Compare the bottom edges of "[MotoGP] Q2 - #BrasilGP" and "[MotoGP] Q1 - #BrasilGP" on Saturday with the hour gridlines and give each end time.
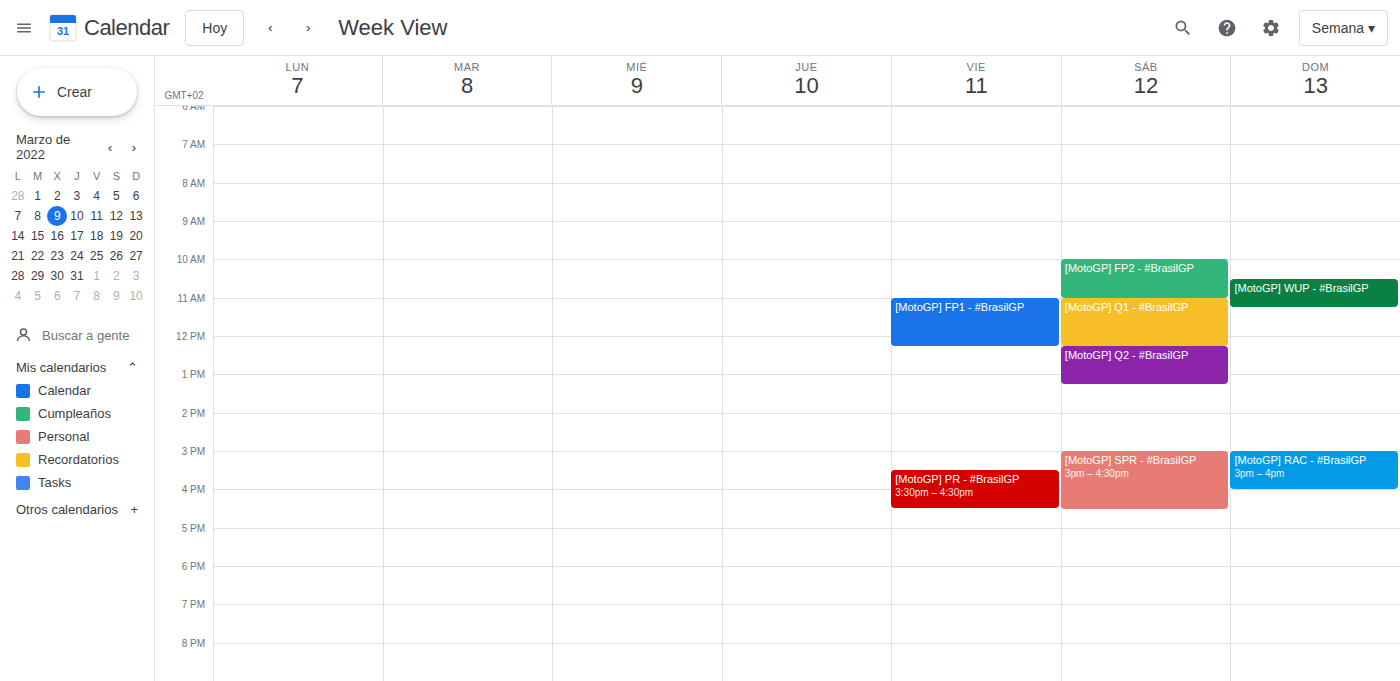
"[MotoGP] Q2 - #BrasilGP": 1:15 PM, neither: a quarter of the way from the 1 PM line to the 2 PM line. "[MotoGP] Q1 - #BrasilGP": 12:15 PM, neither: a quarter of the way from the 12 PM line to the 1 PM line.